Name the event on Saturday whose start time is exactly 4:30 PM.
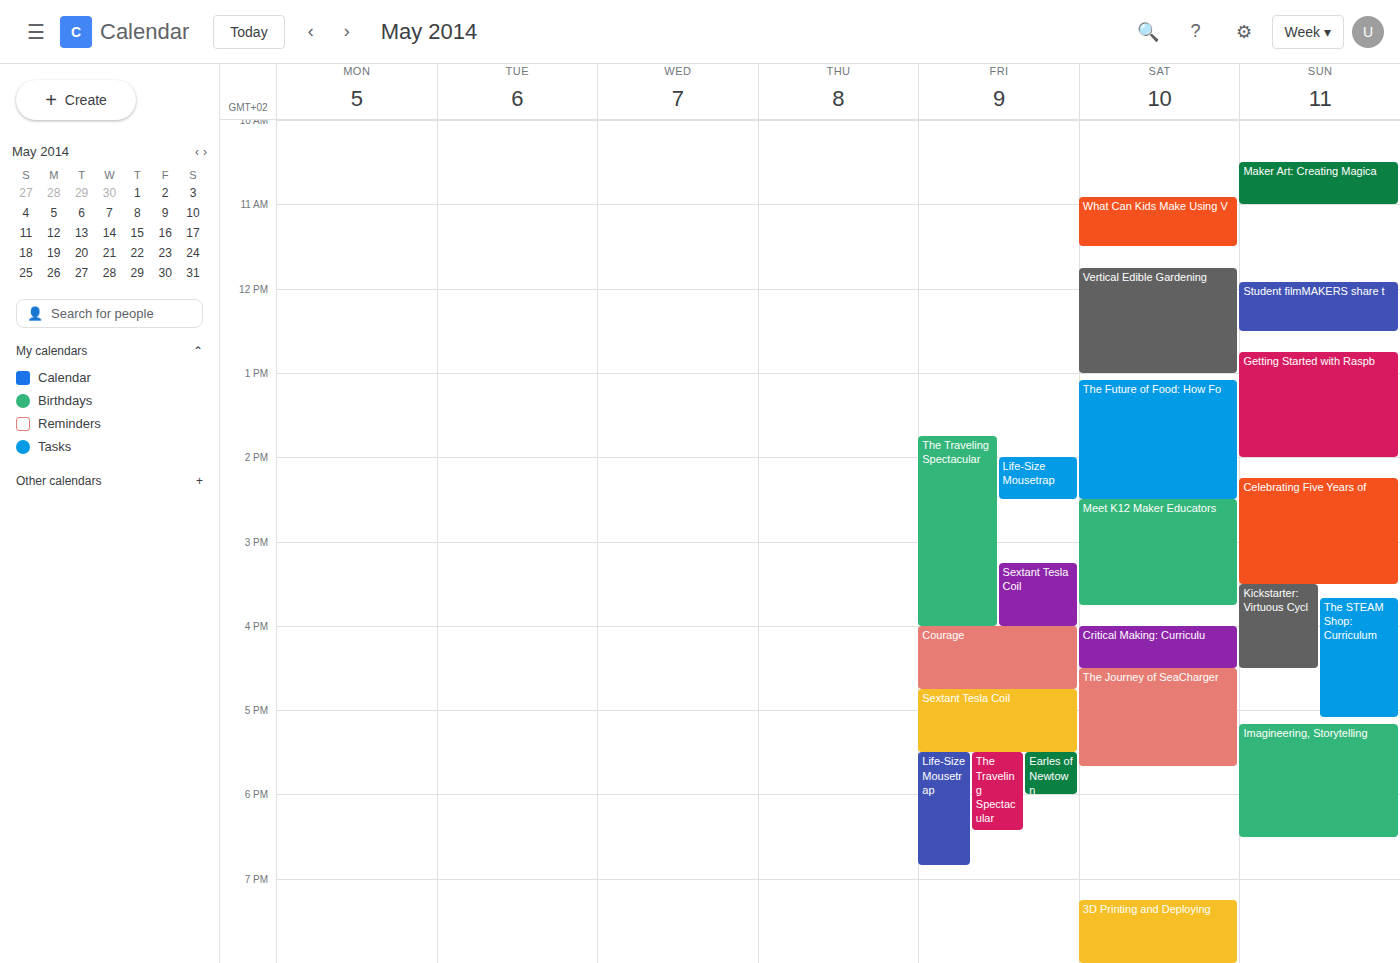
"The Journey of SeaCharger"